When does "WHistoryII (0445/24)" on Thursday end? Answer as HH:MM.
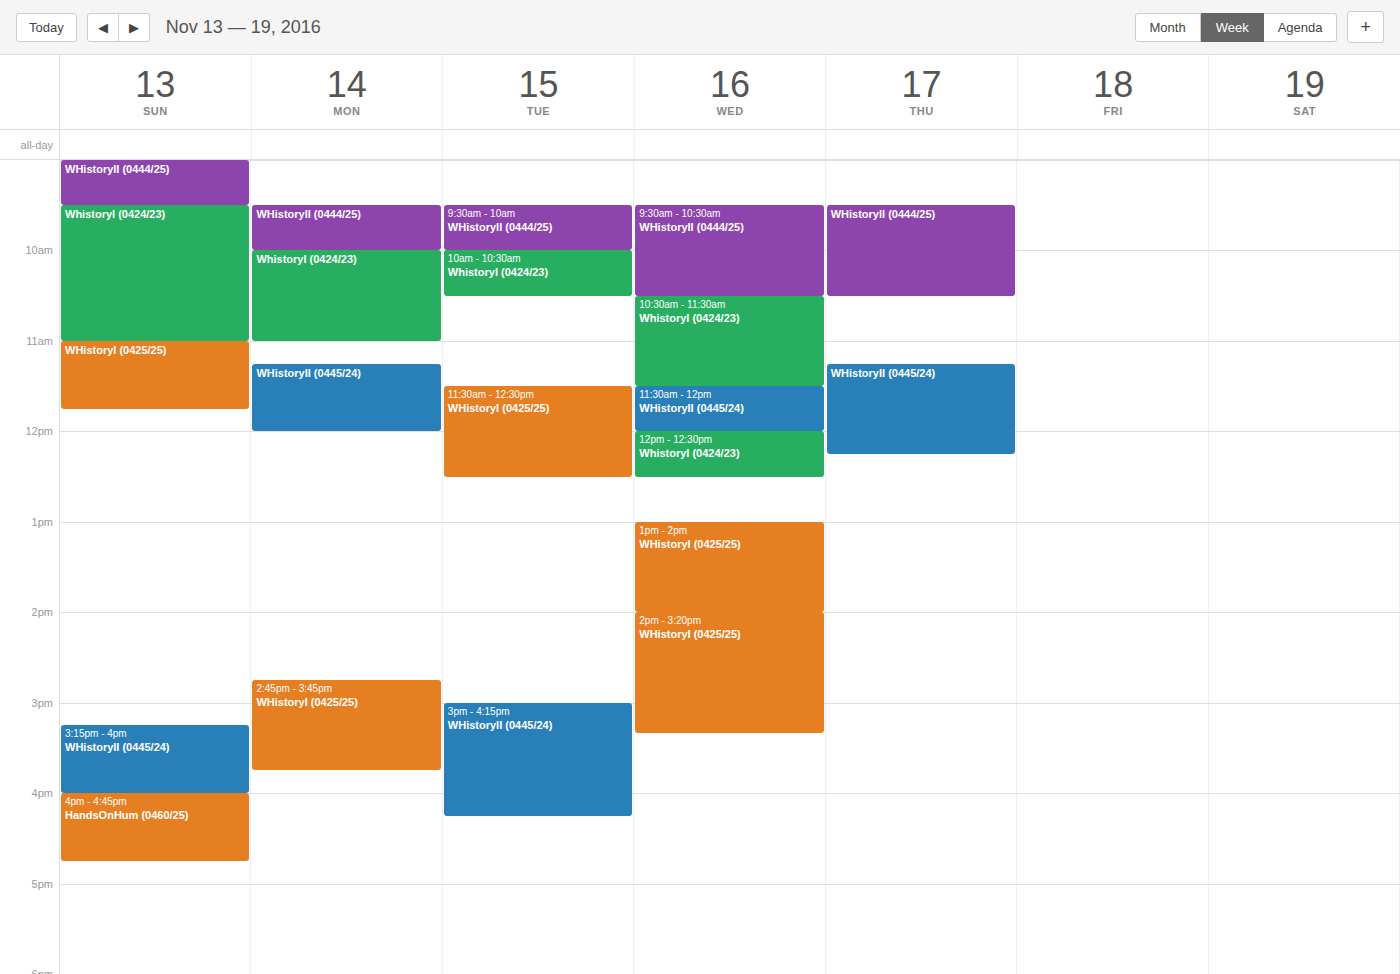
12:15